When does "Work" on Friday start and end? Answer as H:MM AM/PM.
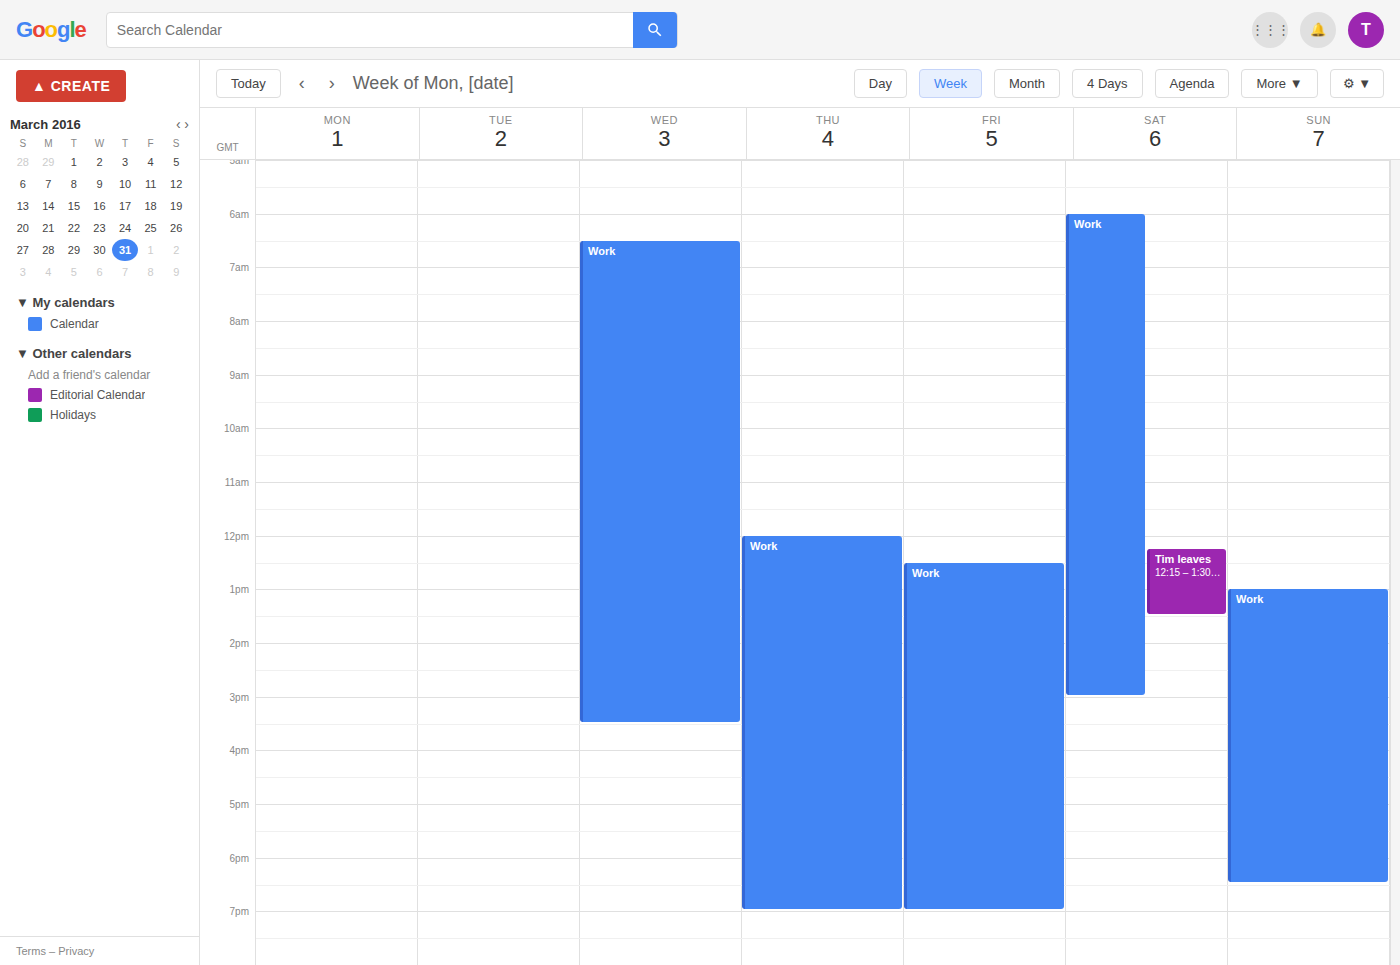
12:30 PM to 7:00 PM